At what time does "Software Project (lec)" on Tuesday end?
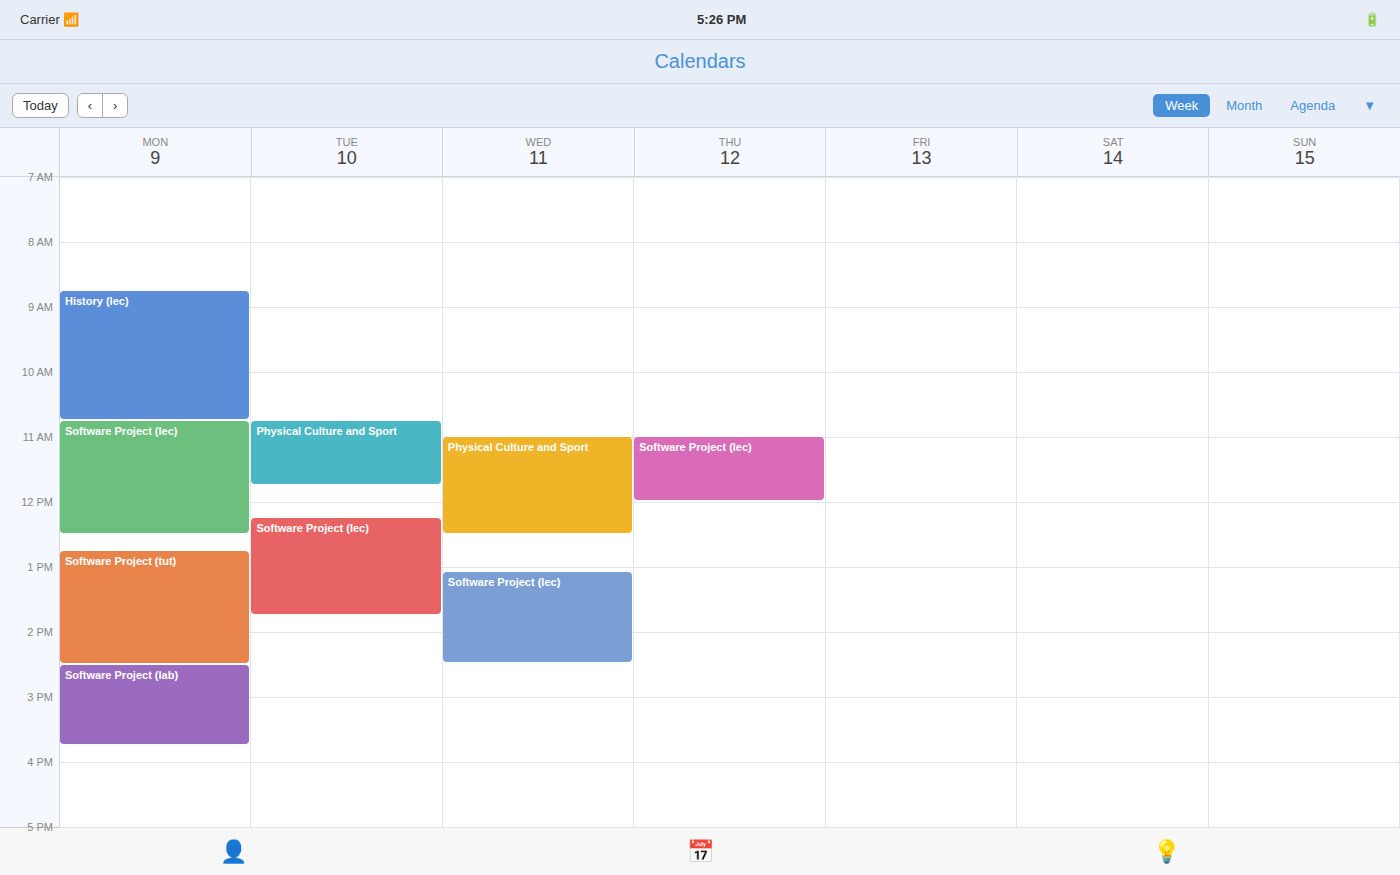
1:45 PM